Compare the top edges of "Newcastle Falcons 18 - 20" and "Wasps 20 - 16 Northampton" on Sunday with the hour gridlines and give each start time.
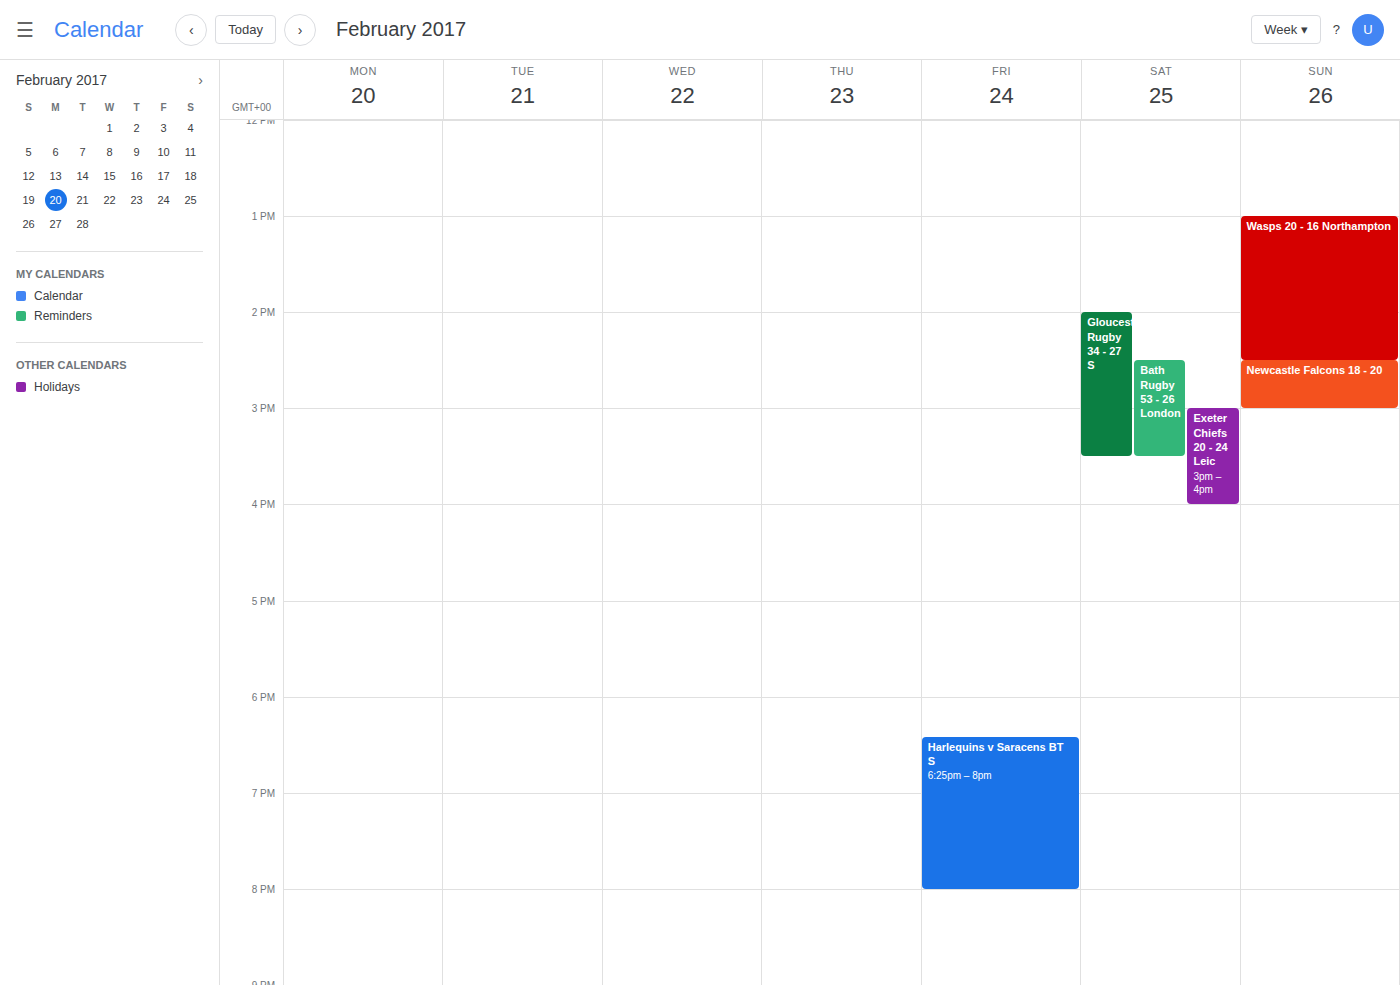
"Newcastle Falcons 18 - 20": 2:30 PM, halfway between the 2 PM and 3 PM lines. "Wasps 20 - 16 Northampton": 1:00 PM, exactly on the 1 PM line.